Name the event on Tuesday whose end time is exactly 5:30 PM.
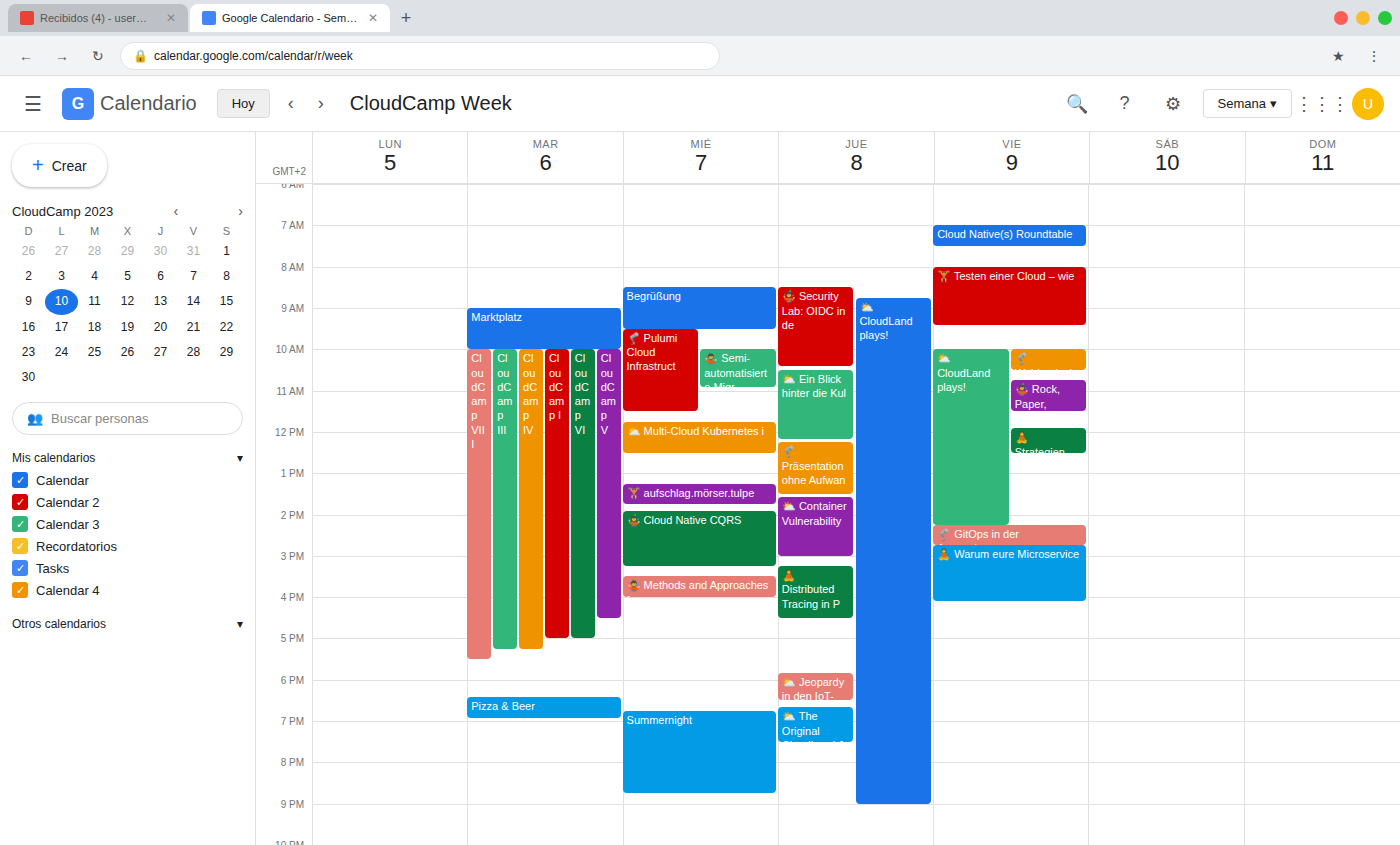
"CloudCamp VIII"